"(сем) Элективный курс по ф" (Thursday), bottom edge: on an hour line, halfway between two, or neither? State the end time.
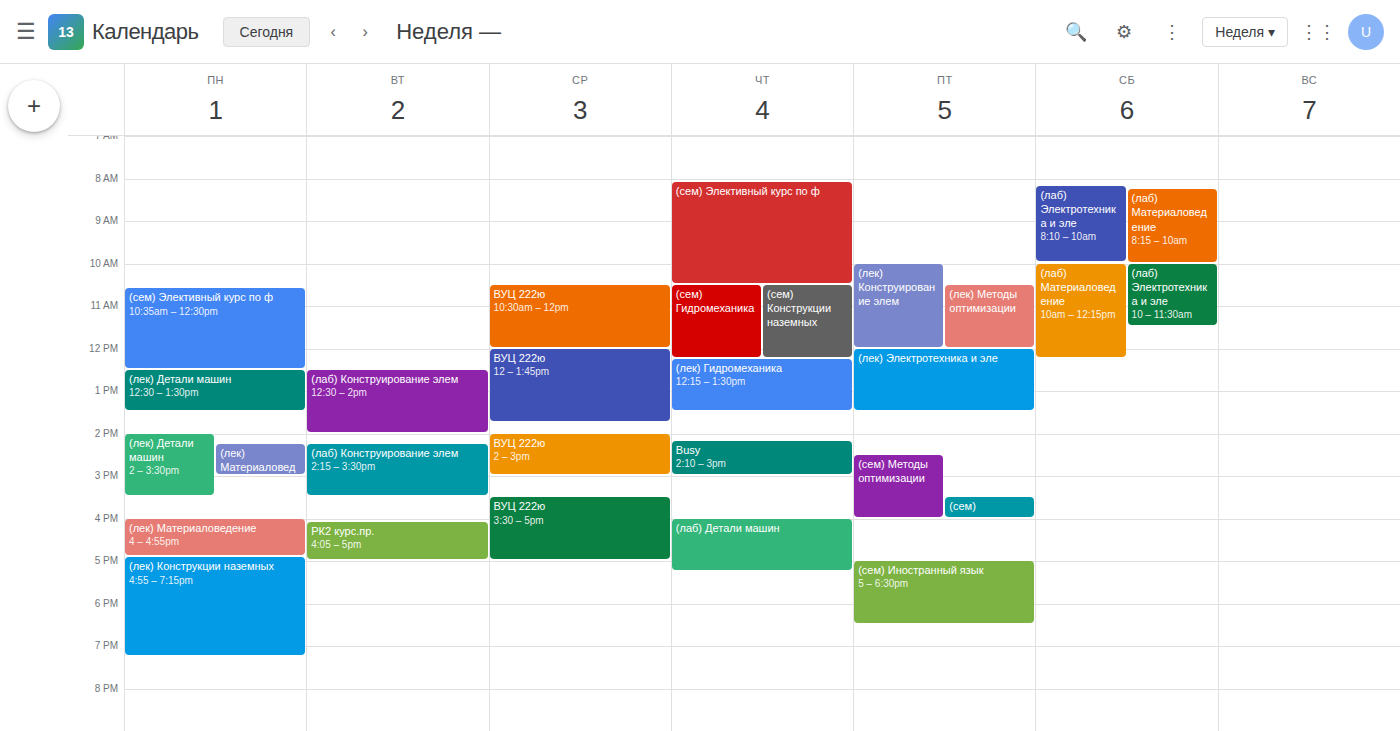
10:30 AM -- halfway between the 10 AM and 11 AM lines.